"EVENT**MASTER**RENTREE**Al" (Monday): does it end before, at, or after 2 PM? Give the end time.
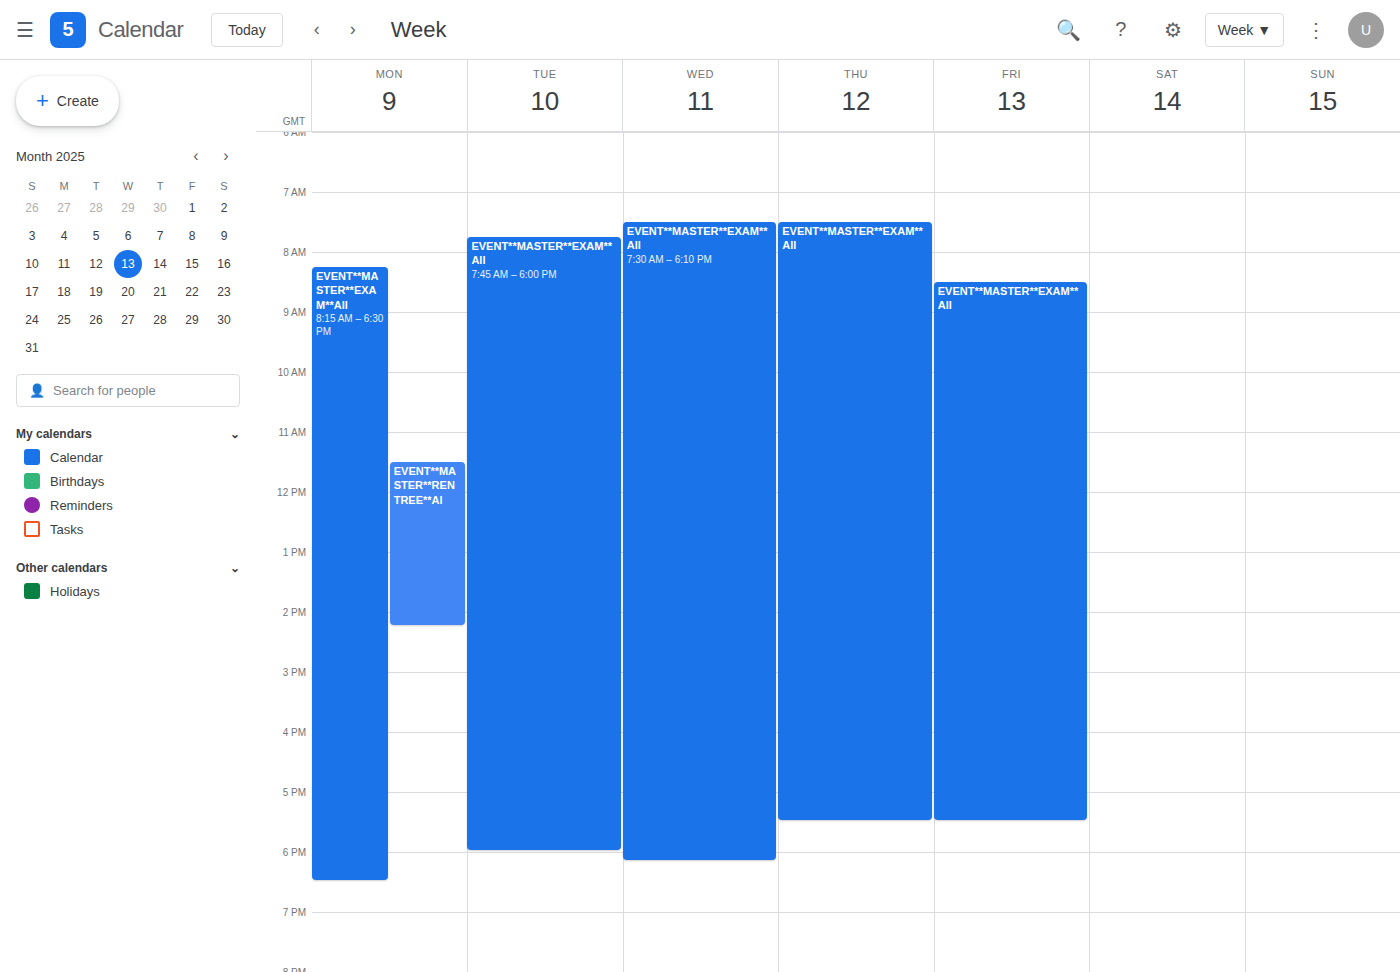
2:15 PM -- after 2 PM, 15 minutes below the 2 PM line.